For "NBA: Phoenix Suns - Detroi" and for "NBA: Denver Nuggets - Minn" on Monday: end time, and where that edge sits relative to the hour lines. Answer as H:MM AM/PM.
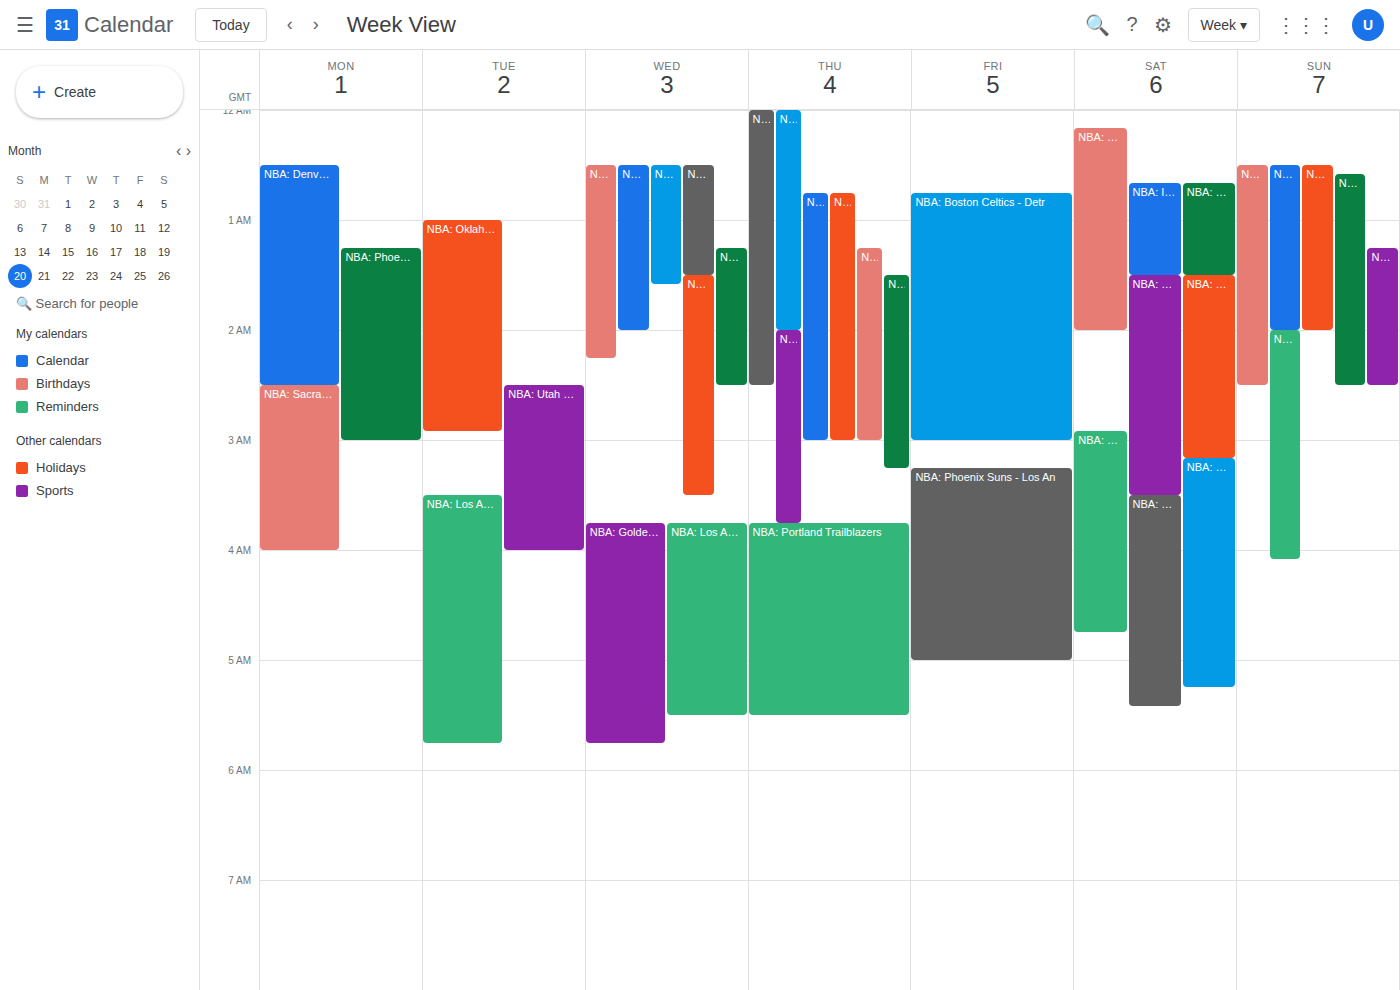
"NBA: Phoenix Suns - Detroi": 3:00 AM, exactly on the 3 AM line. "NBA: Denver Nuggets - Minn": 2:30 AM, halfway between the 2 AM and 3 AM lines.